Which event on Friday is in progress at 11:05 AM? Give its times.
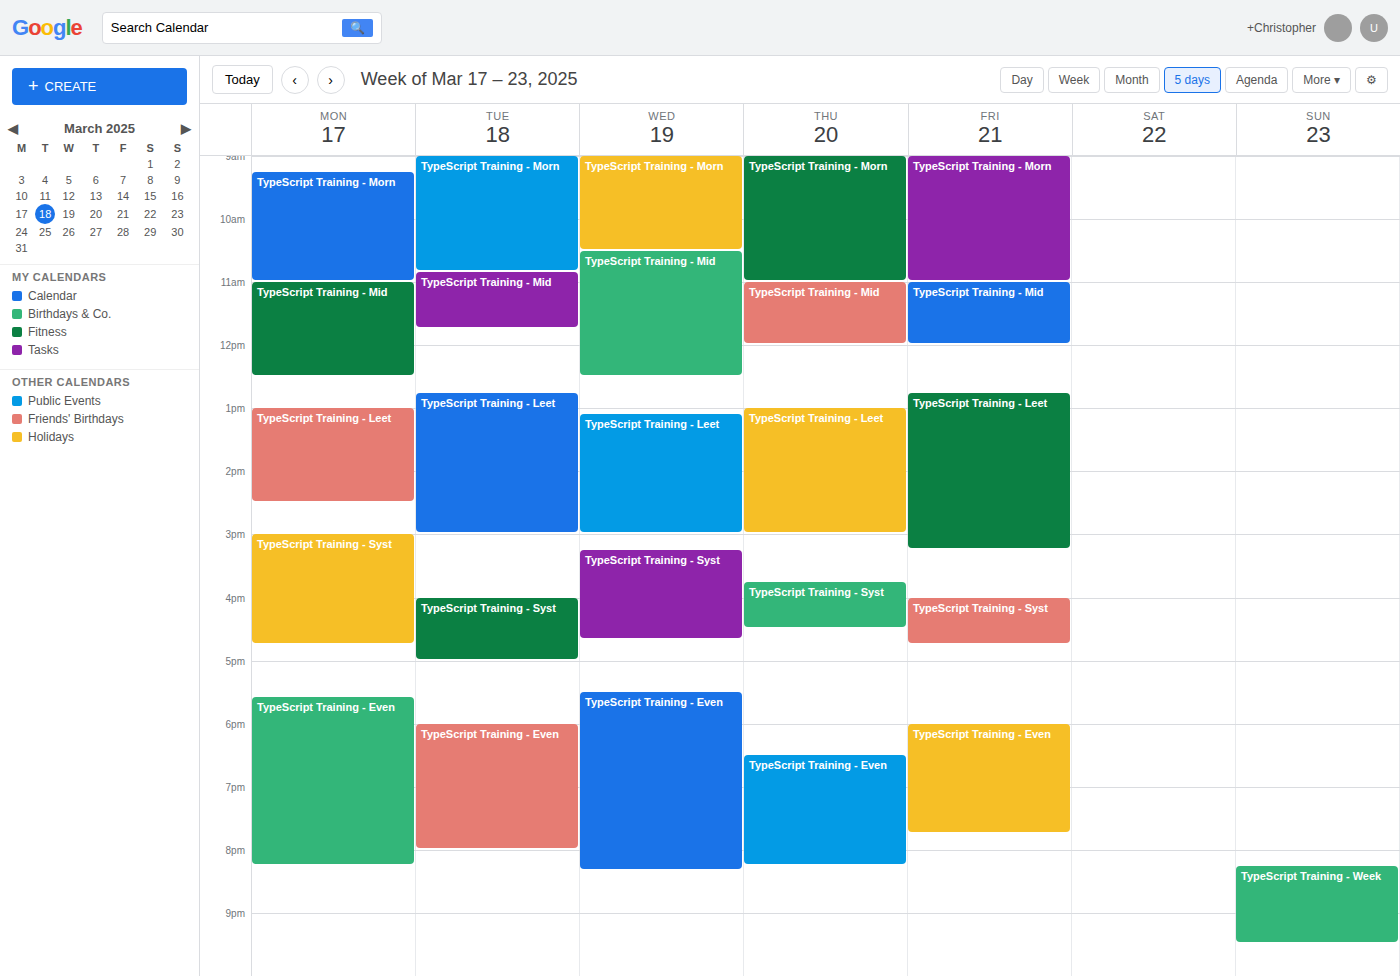
"TypeScript Training - Mid", 11:00 AM to 12:00 PM